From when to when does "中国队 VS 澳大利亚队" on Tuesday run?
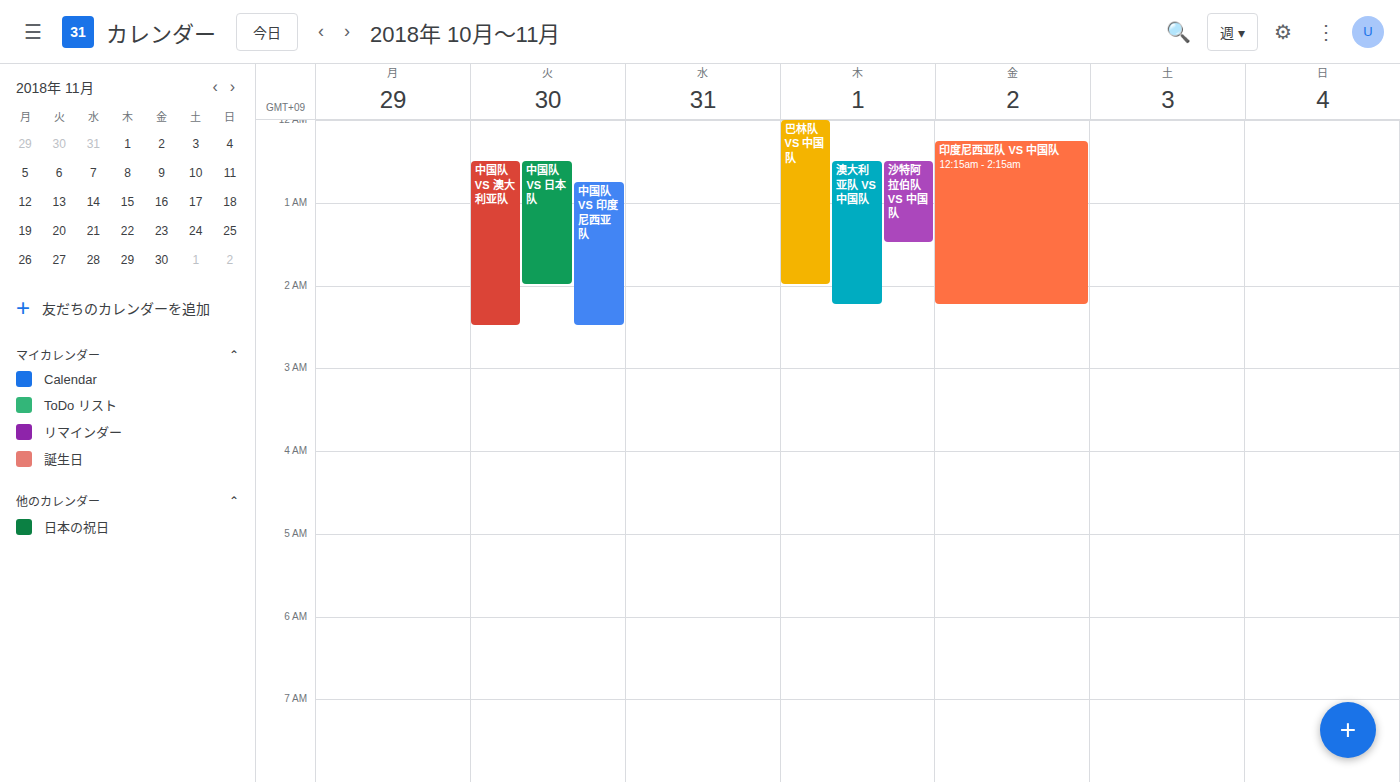
00:30 to 02:30